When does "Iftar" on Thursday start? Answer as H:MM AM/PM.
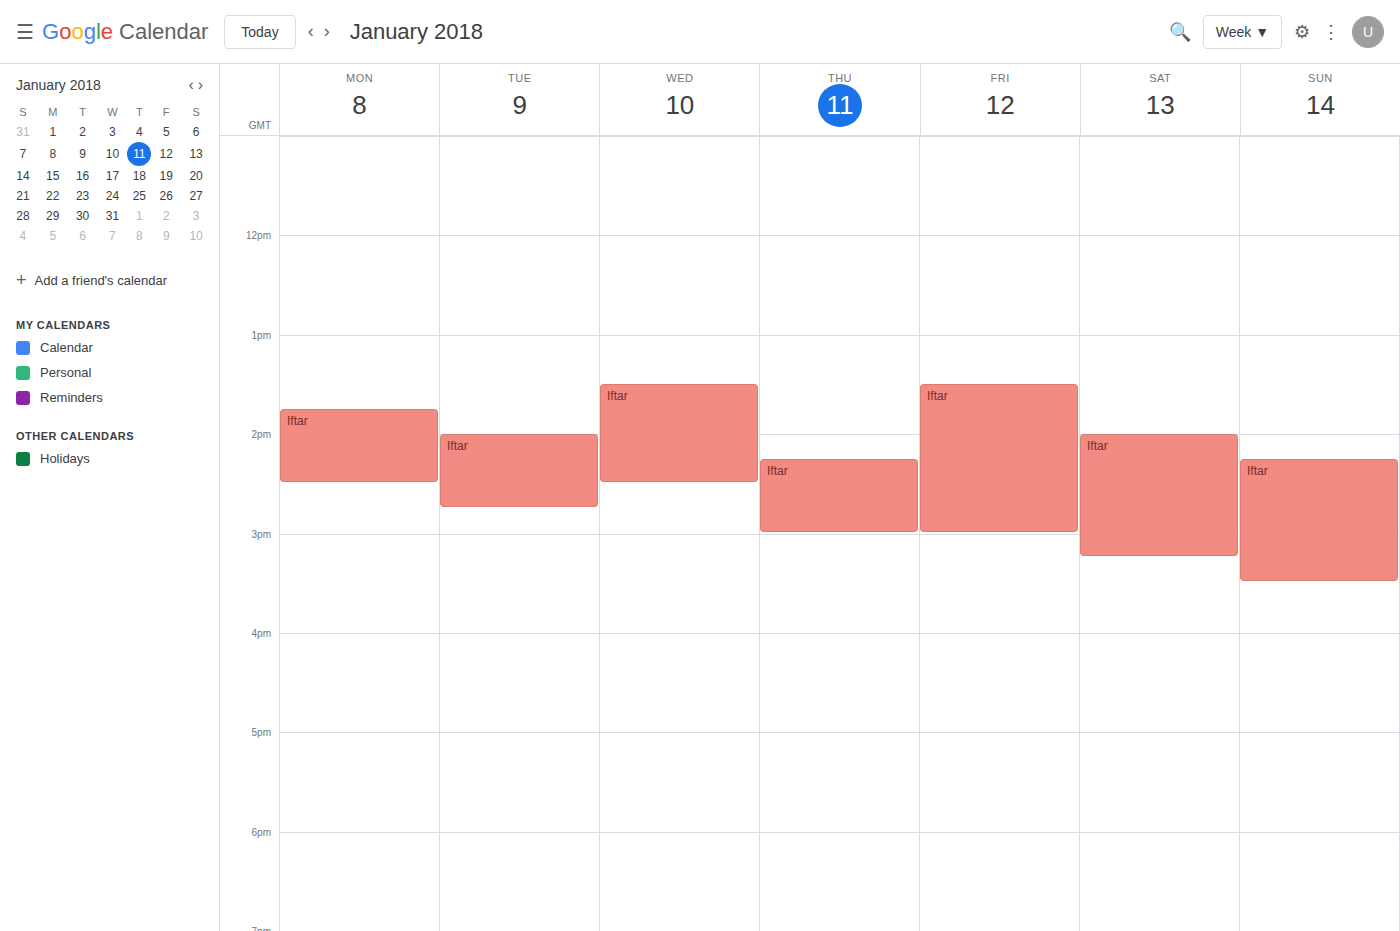
2:15 PM